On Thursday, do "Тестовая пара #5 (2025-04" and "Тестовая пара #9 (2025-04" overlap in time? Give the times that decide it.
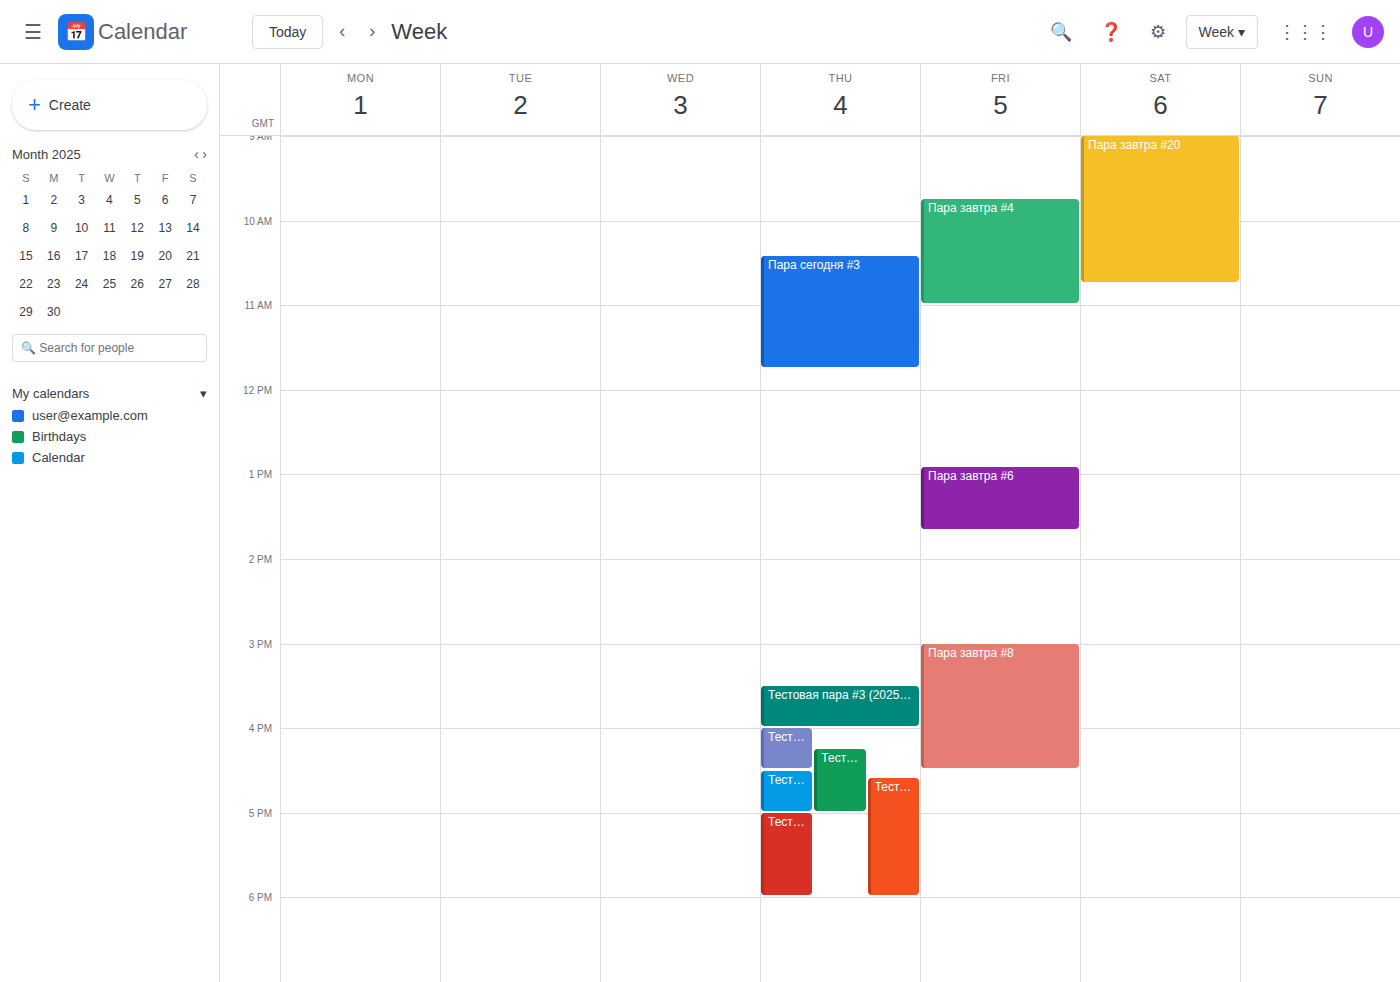
"Тестовая пара #5 (2025-04" ends at 4:30 PM and "Тестовая пара #9 (2025-04" starts at 4:35 PM -- no overlap.